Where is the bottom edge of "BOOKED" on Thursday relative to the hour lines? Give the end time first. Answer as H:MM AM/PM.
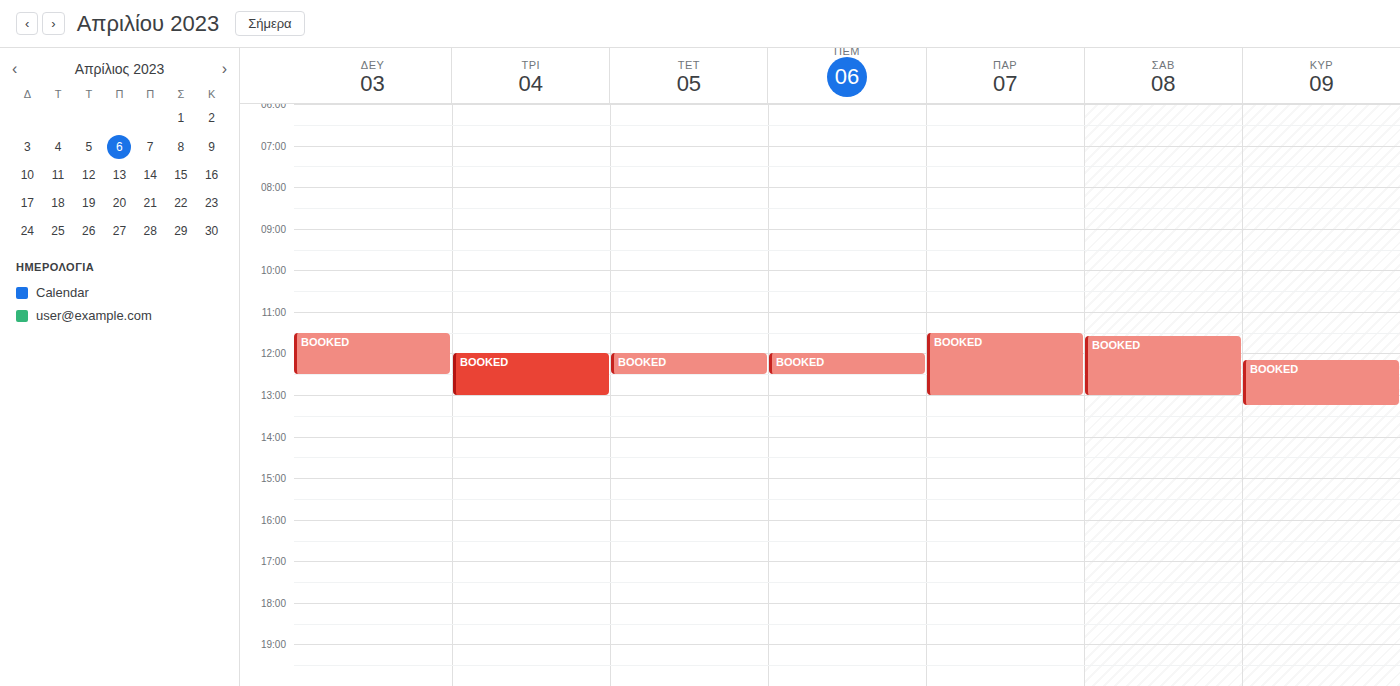
12:30 PM -- halfway between the 12 PM and 1 PM lines.